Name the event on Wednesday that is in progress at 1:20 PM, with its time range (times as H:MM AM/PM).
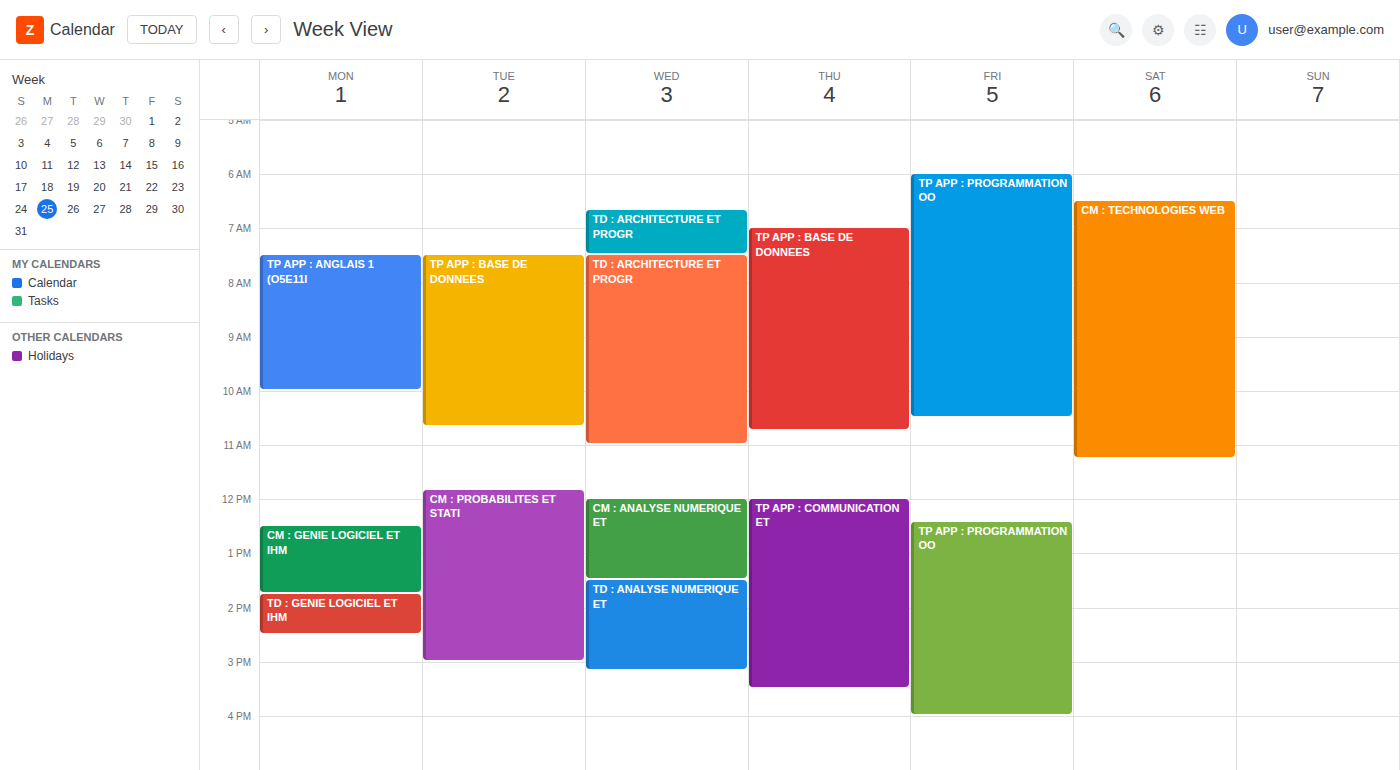
"CM : ANALYSE NUMERIQUE ET", 12:00 PM to 1:30 PM